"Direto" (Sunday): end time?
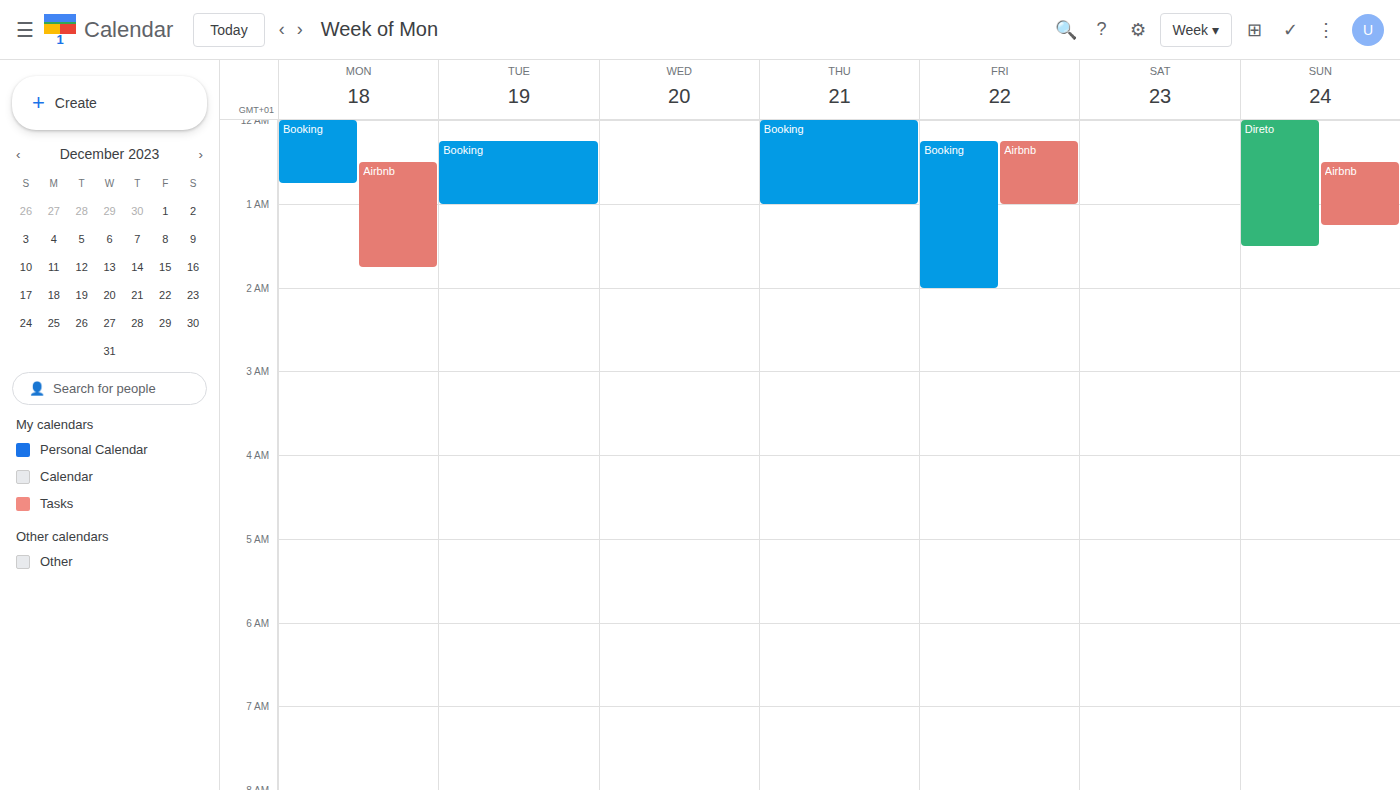
1:30 AM